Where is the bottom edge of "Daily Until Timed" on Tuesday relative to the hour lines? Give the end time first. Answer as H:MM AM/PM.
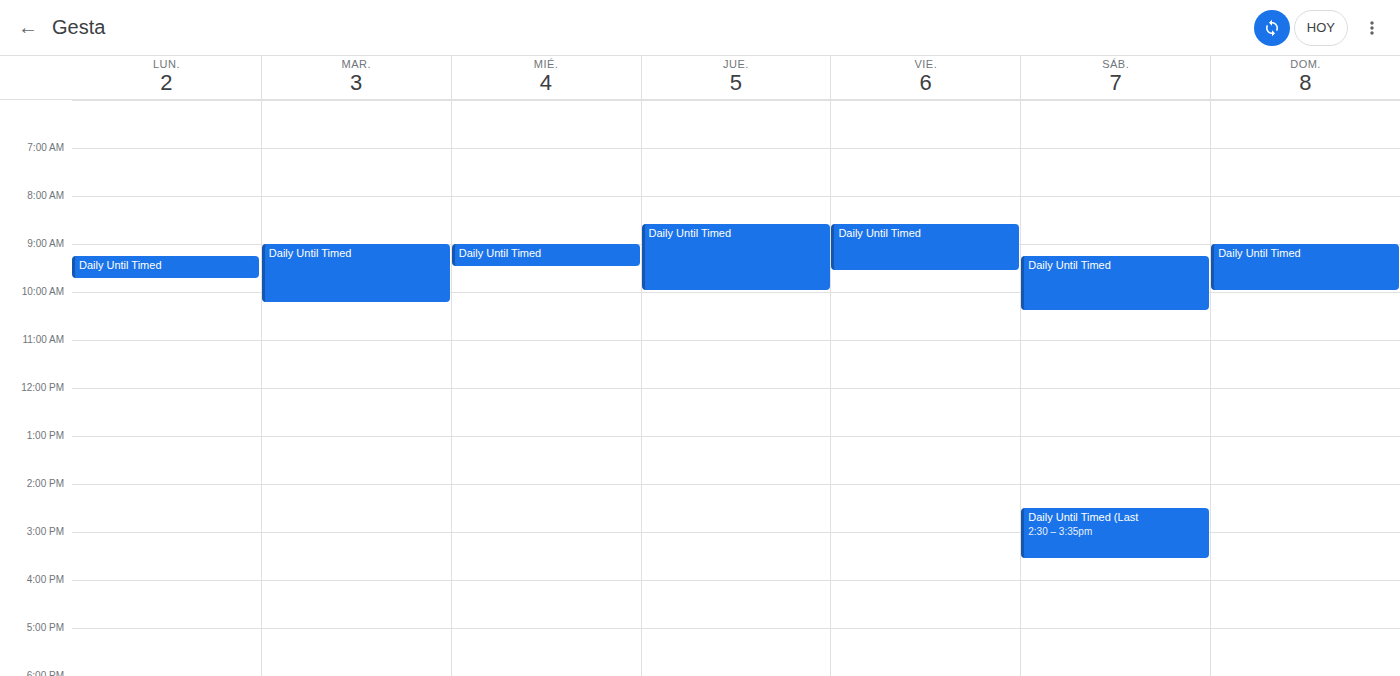
10:15 AM -- neither: a quarter of the way from the 10 AM line to the 11 AM line.